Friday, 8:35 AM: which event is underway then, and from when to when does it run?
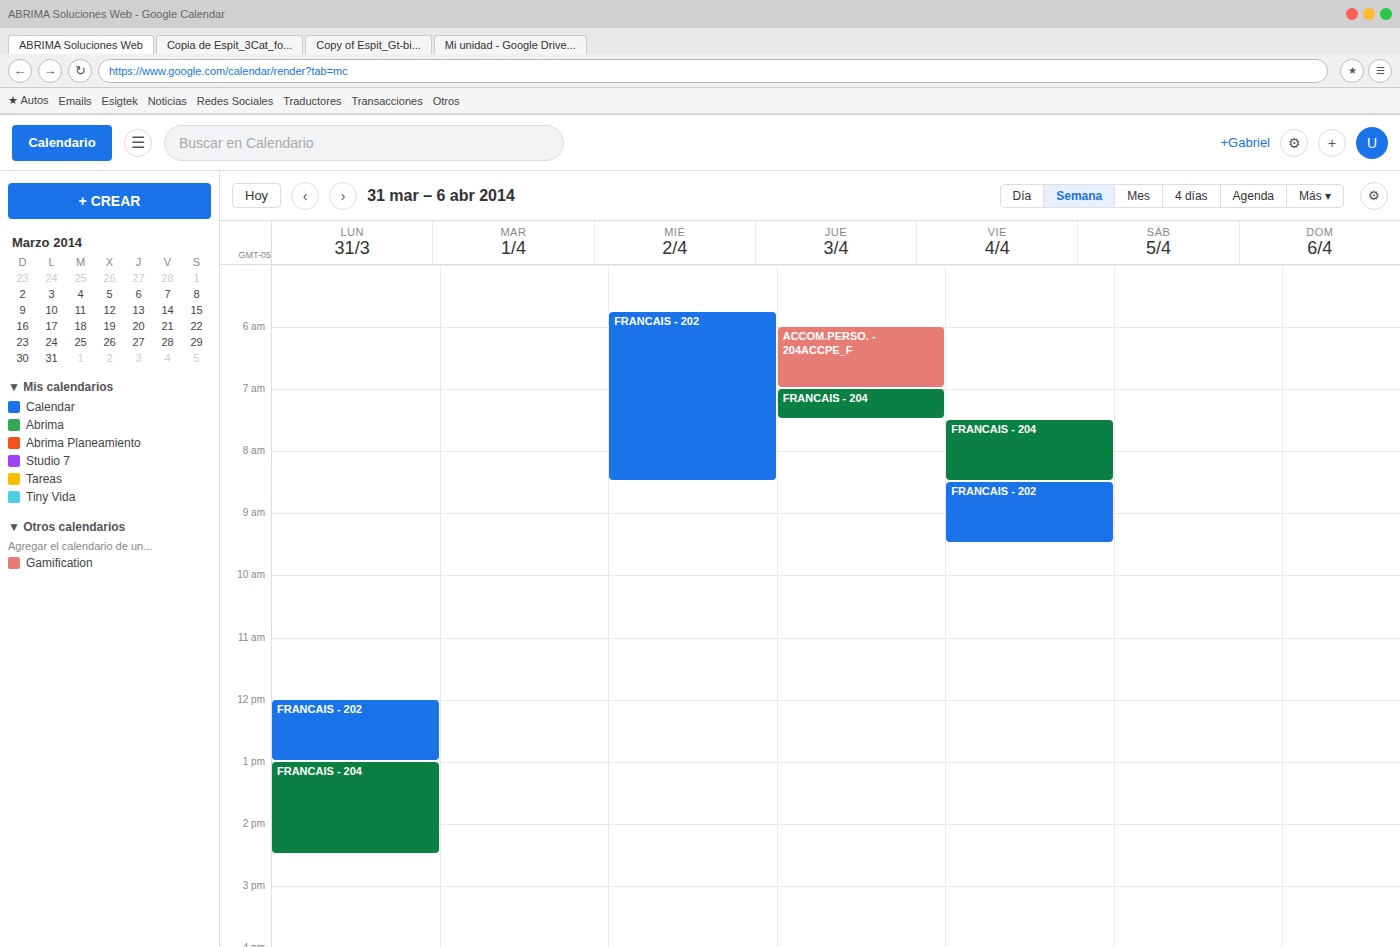
"FRANCAIS - 202", 8:30 AM to 9:30 AM